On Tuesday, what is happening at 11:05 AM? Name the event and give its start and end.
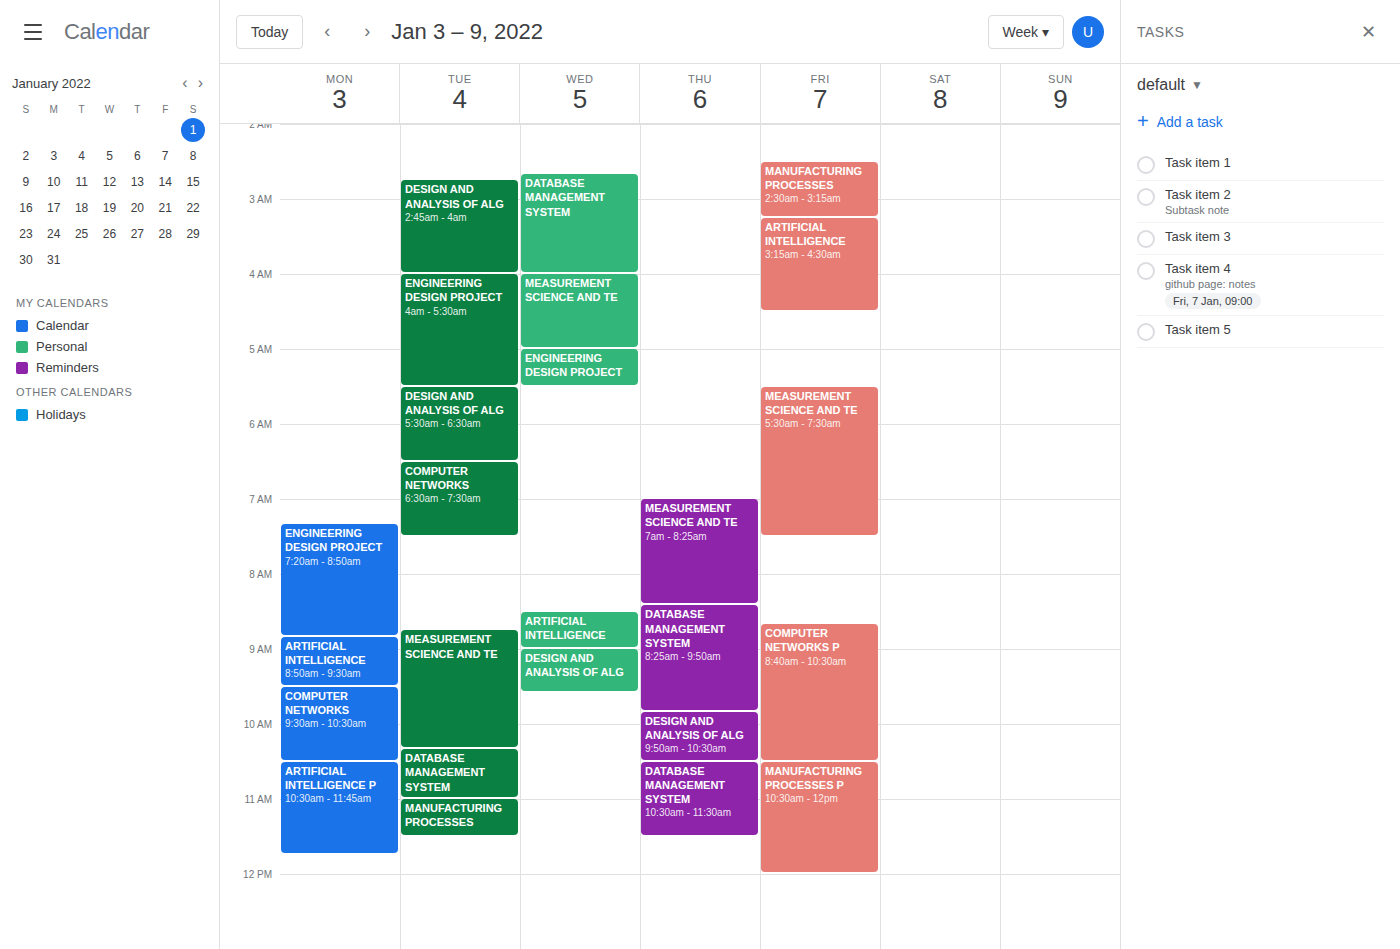
"MANUFACTURING PROCESSES", 11:00 AM to 11:30 AM